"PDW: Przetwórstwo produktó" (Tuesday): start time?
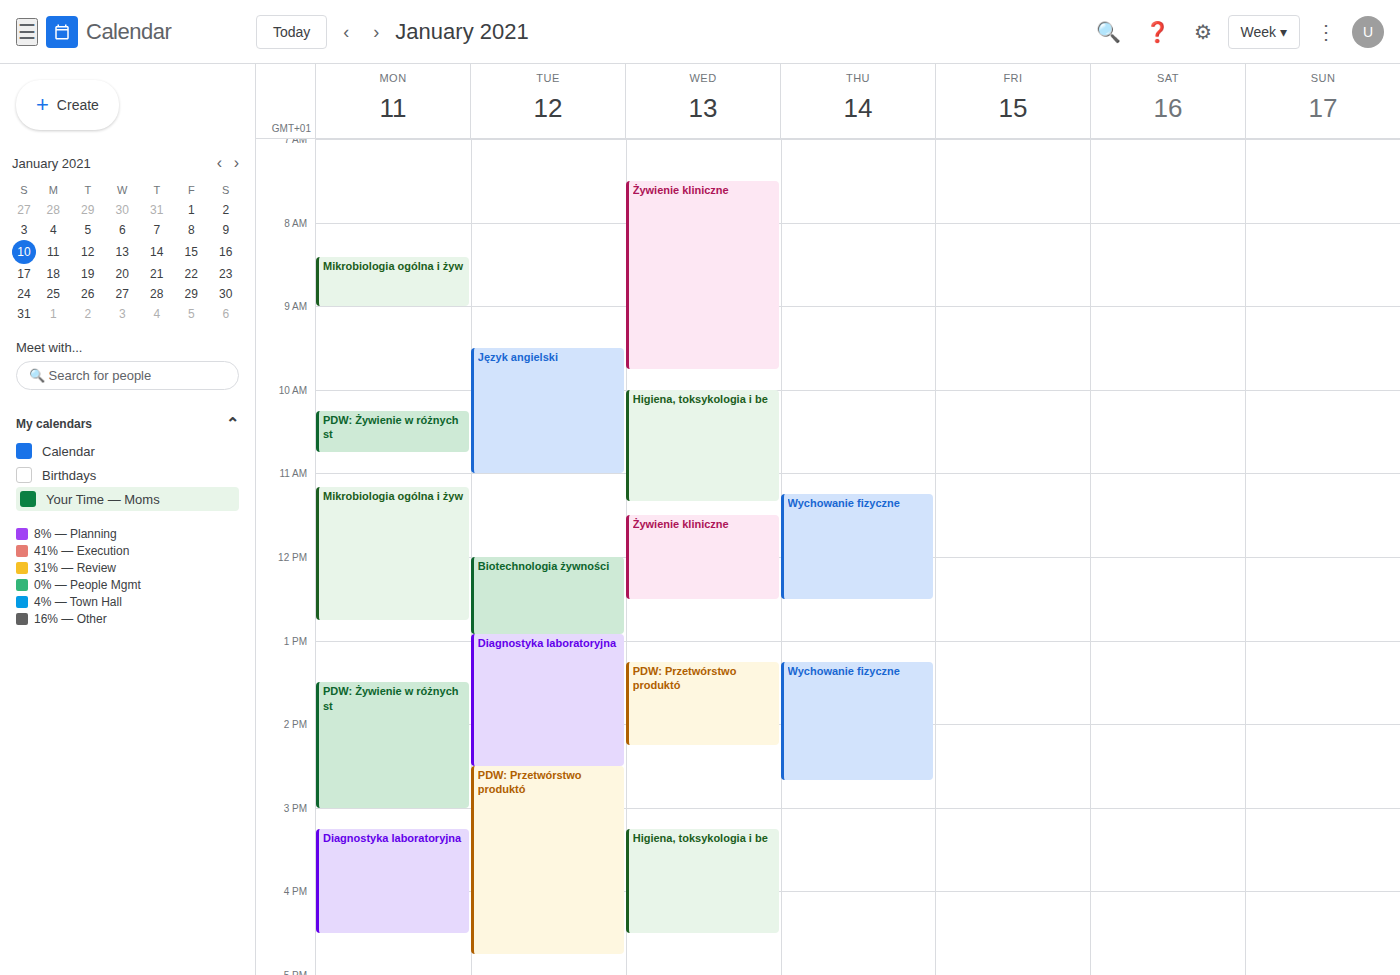
2:30 PM